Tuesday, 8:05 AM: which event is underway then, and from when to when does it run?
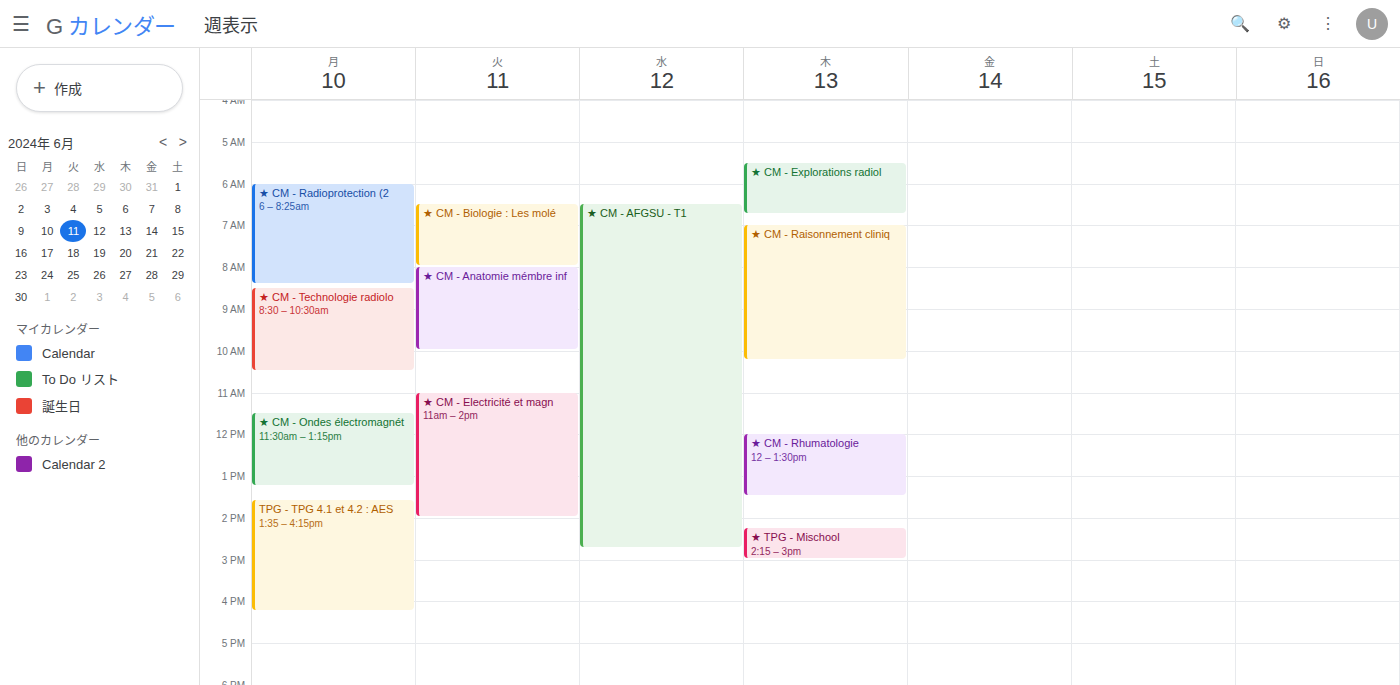
"★ CM - Anatomie mémbre inf", 8:00 AM to 10:00 AM